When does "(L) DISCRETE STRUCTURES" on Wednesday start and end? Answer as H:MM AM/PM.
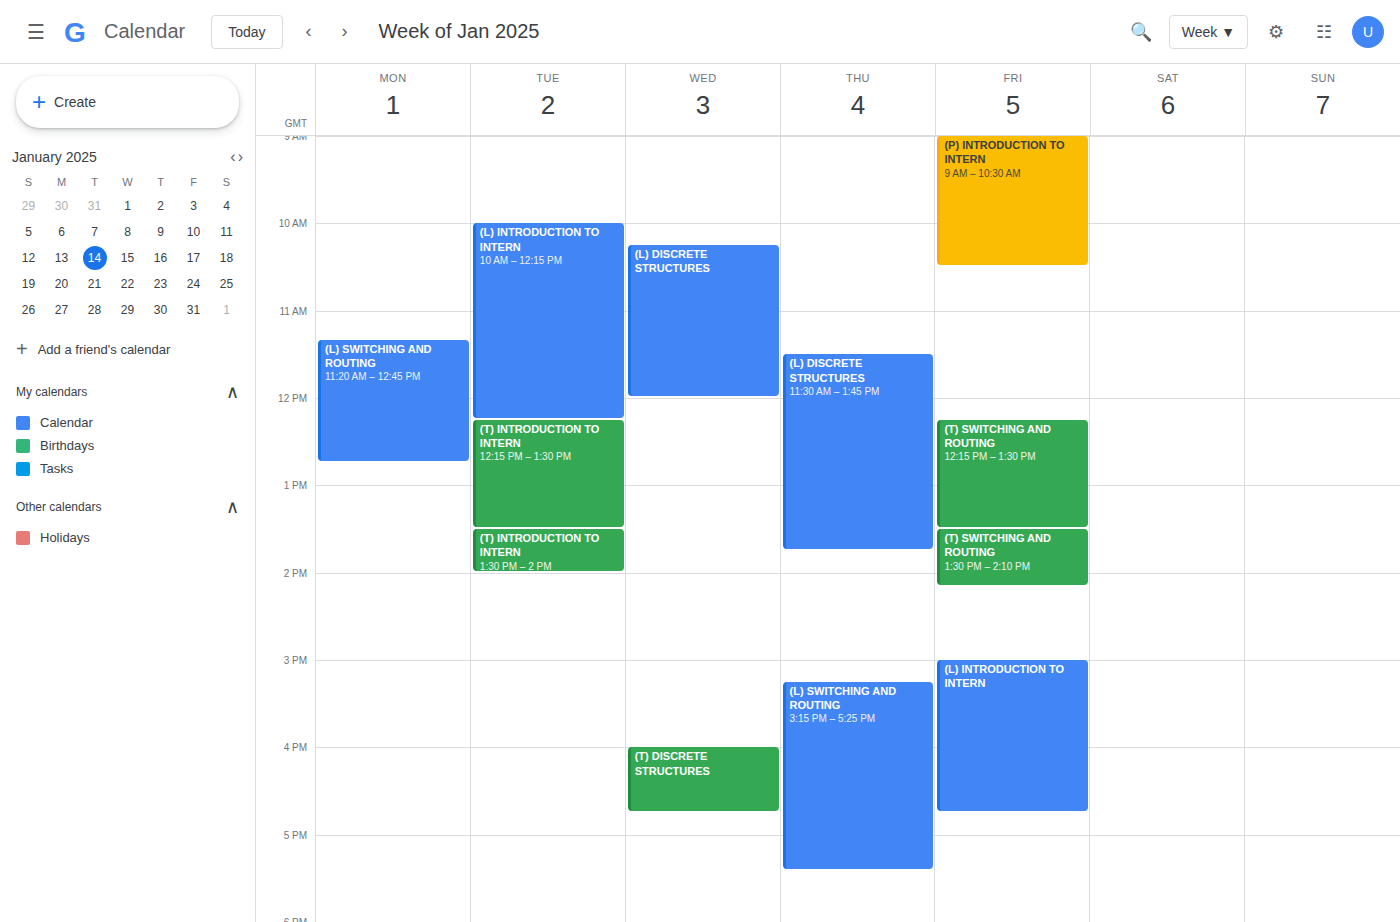
10:15 AM to 12:00 PM